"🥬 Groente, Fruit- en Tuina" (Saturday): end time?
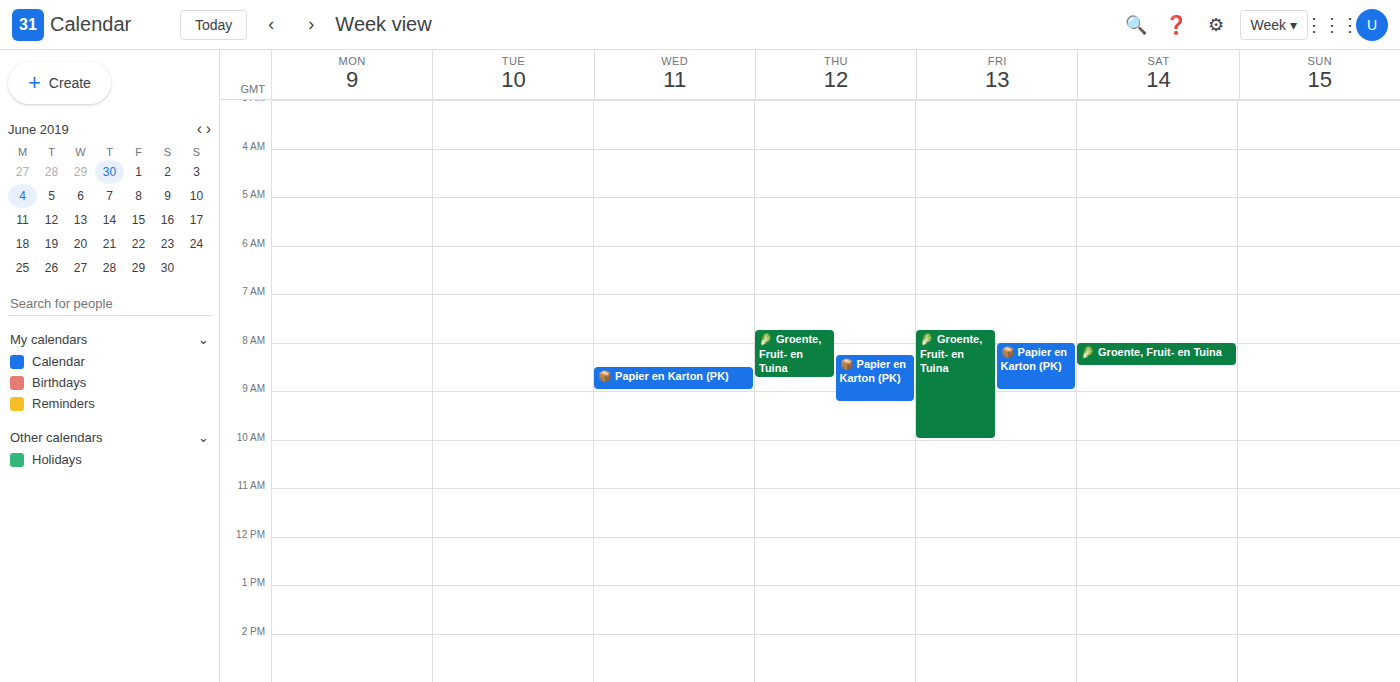
08:30